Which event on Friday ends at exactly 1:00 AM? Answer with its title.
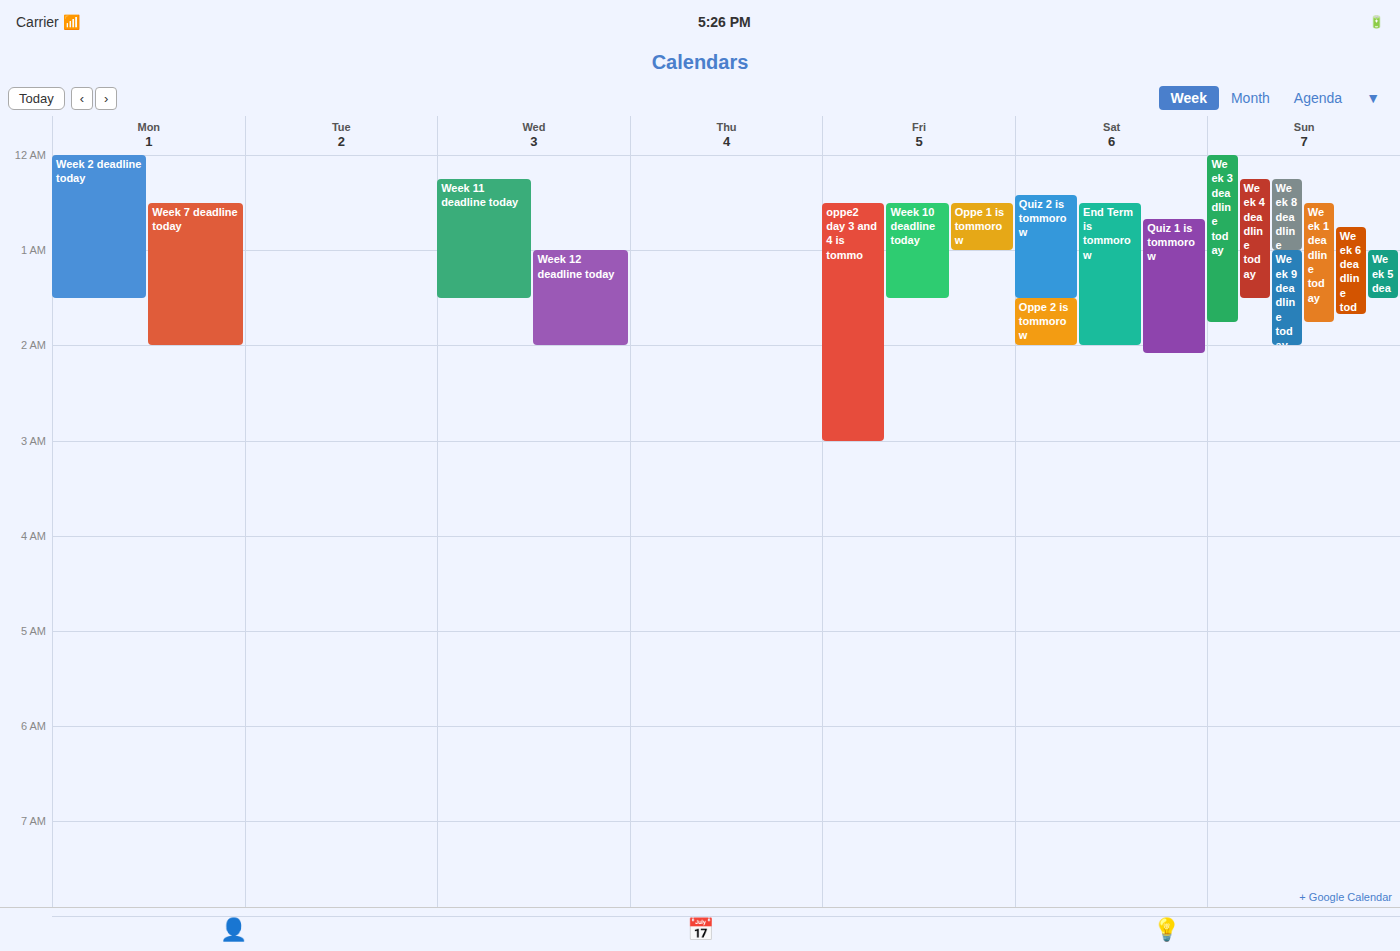
"Oppe 1 is tommorow"